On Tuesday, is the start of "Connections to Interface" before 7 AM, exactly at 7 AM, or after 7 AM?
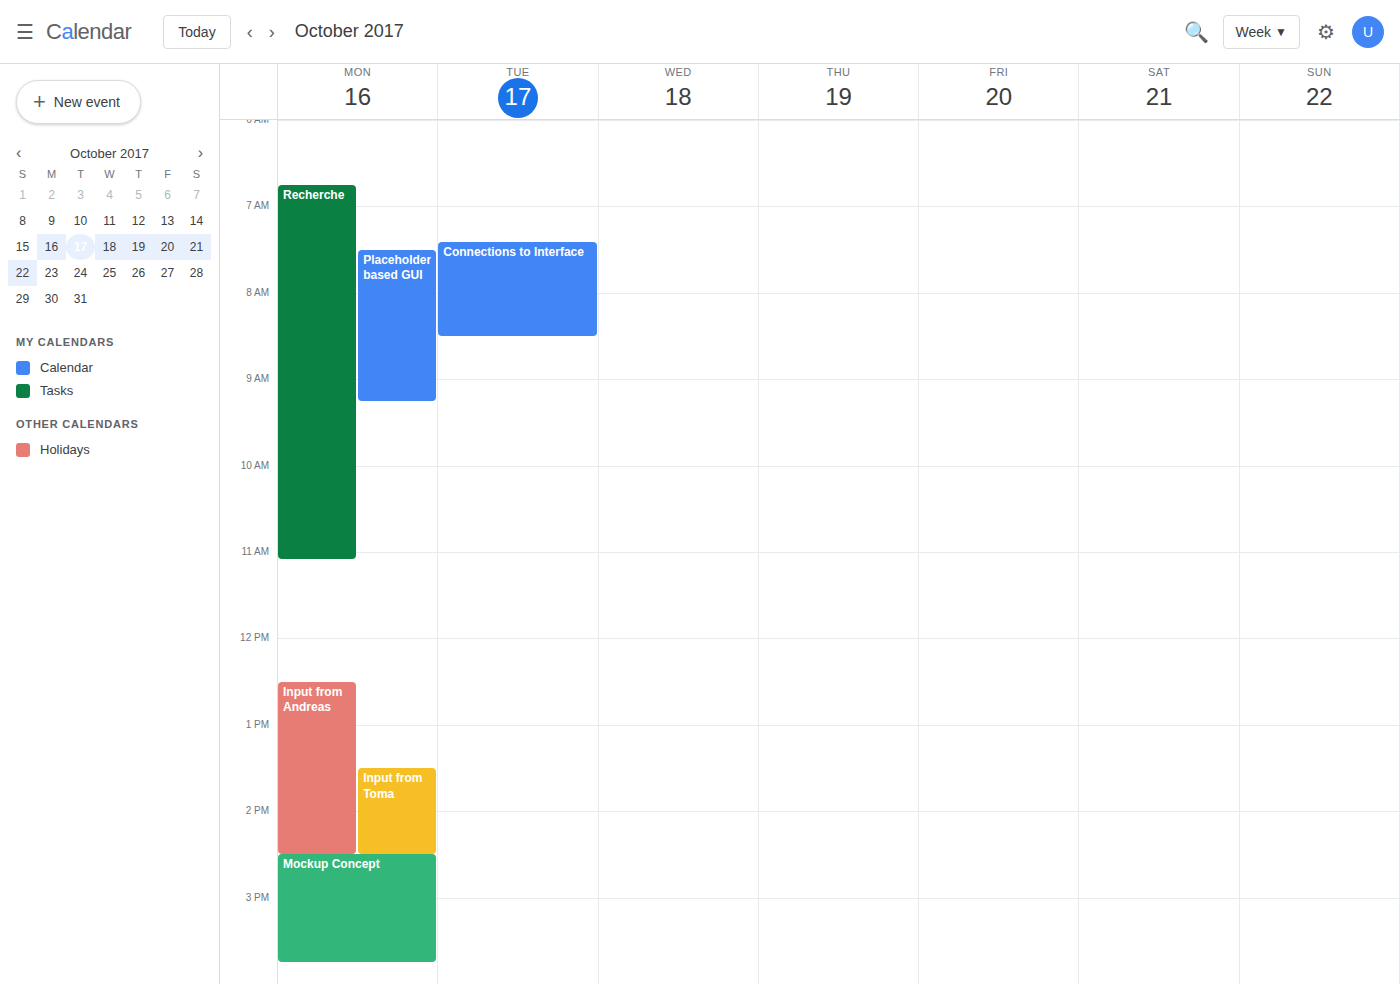
7:25 AM -- after 7 AM, 25 minutes below the 7 AM line.